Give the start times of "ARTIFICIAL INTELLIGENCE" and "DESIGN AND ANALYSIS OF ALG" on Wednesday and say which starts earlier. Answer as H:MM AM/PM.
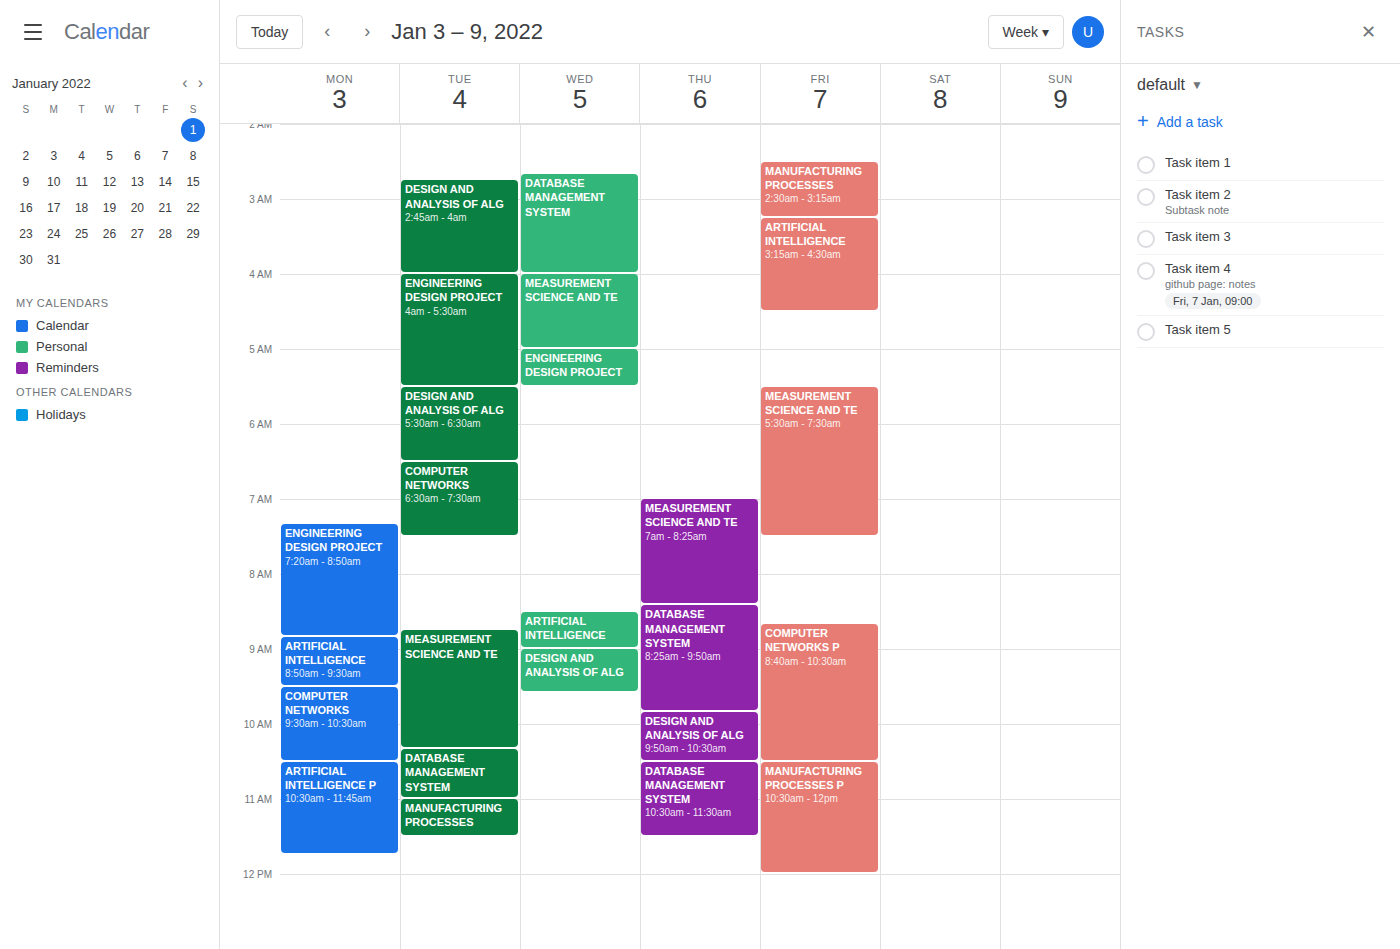
"ARTIFICIAL INTELLIGENCE" 8:30 AM; "DESIGN AND ANALYSIS OF ALG" 9:00 AM.